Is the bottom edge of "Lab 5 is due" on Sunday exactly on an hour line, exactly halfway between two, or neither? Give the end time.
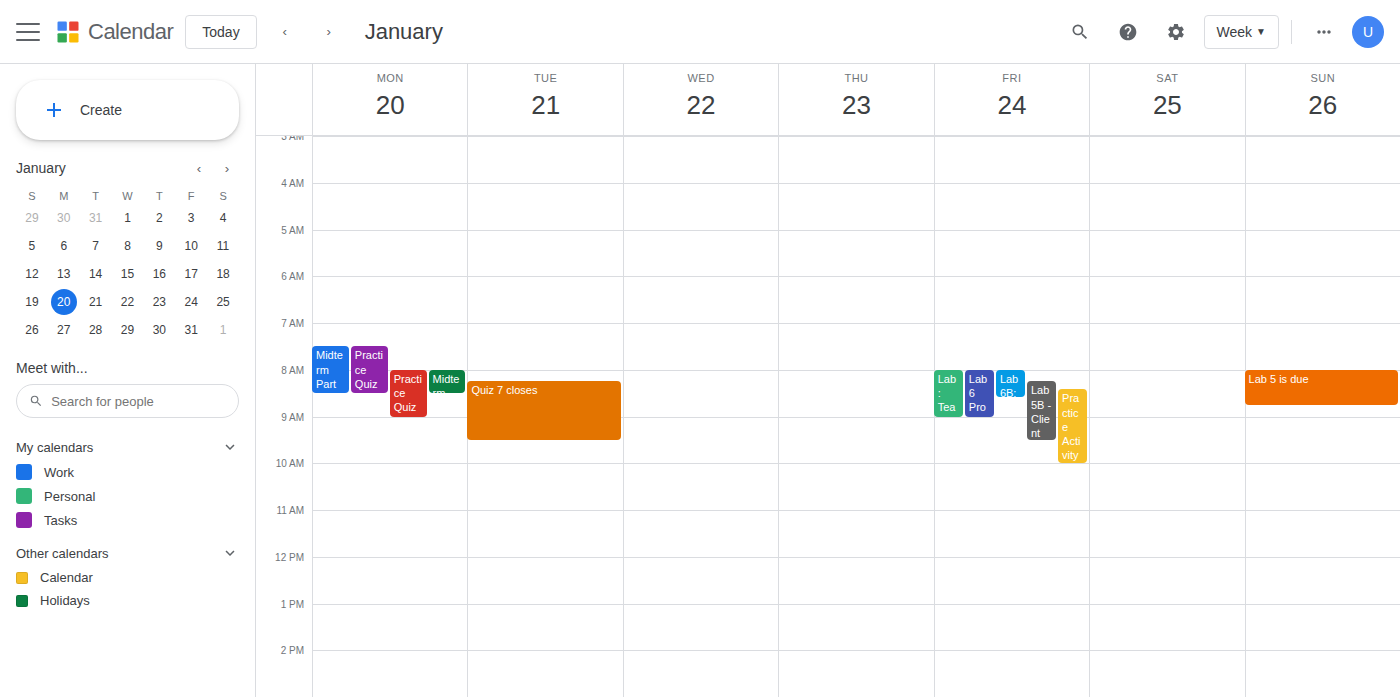
08:45 -- neither: three quarters of the way from the 08:00 line to the 09:00 line.